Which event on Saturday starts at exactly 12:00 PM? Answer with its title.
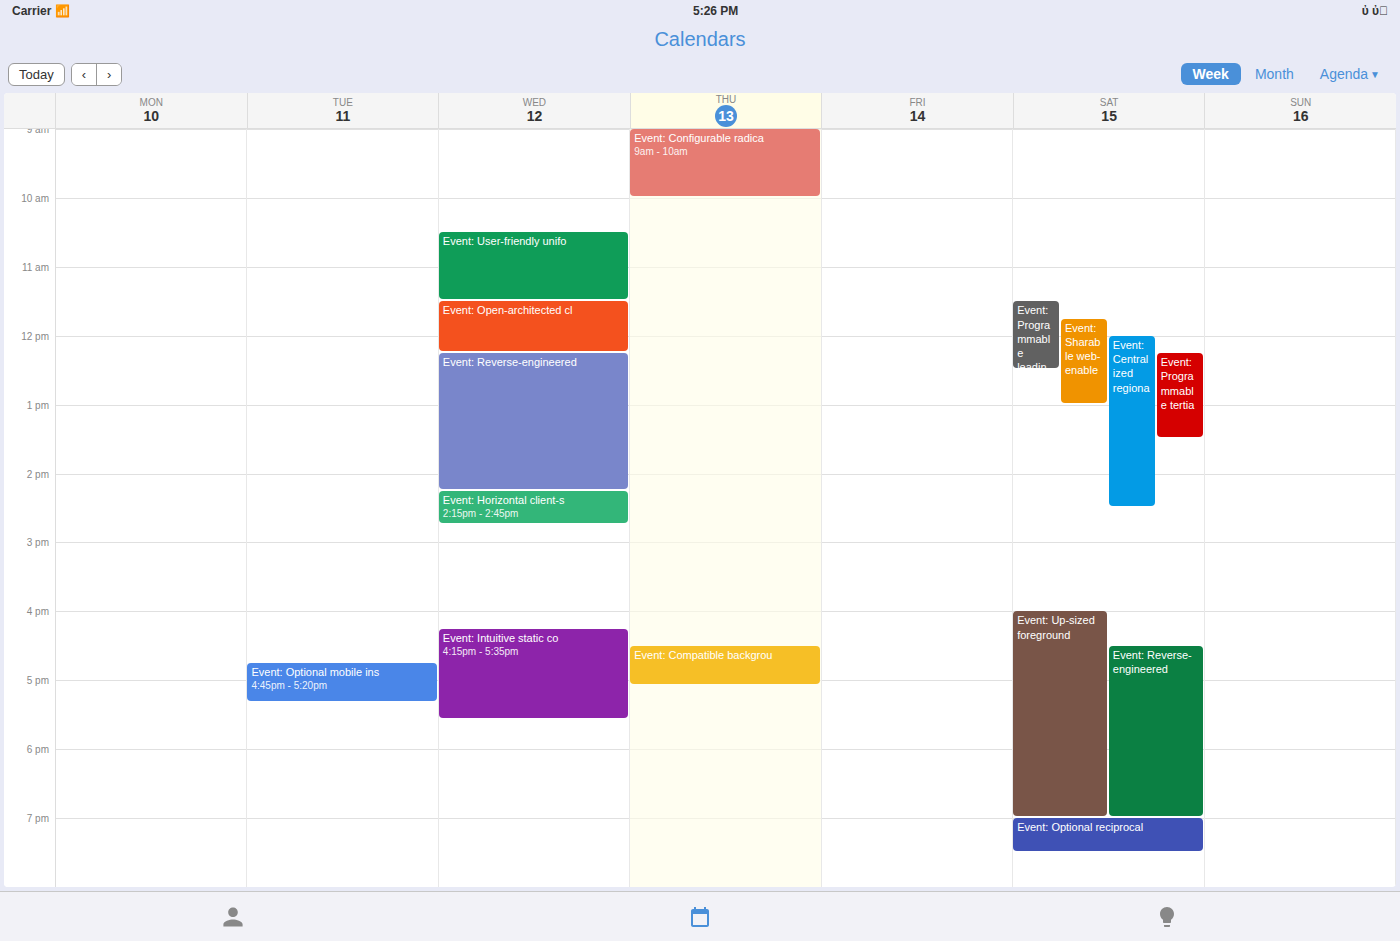
"Event: Centralized regiona"